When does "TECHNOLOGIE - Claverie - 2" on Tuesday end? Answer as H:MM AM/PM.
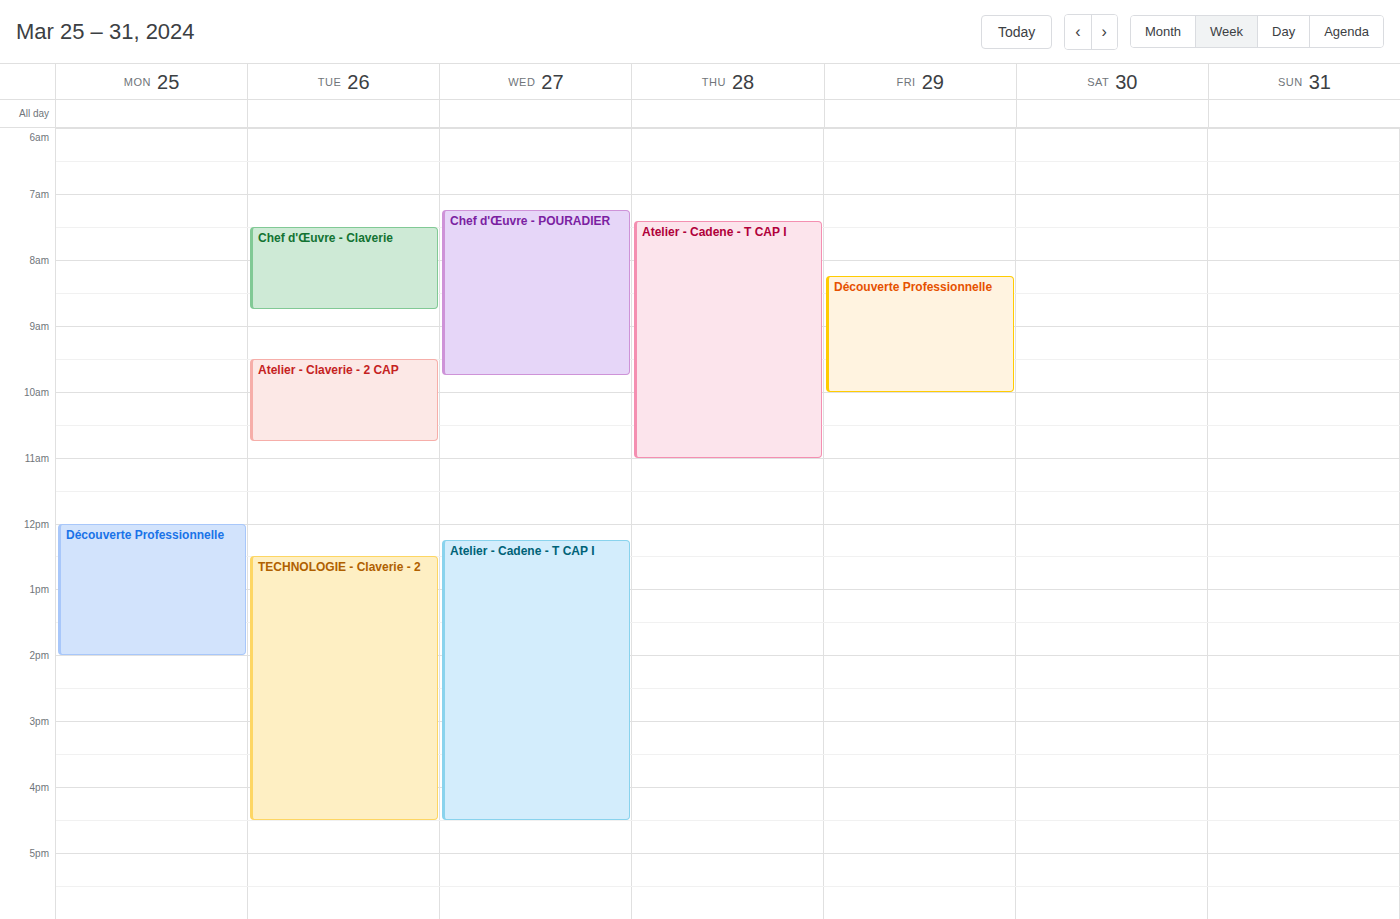
4:30 PM